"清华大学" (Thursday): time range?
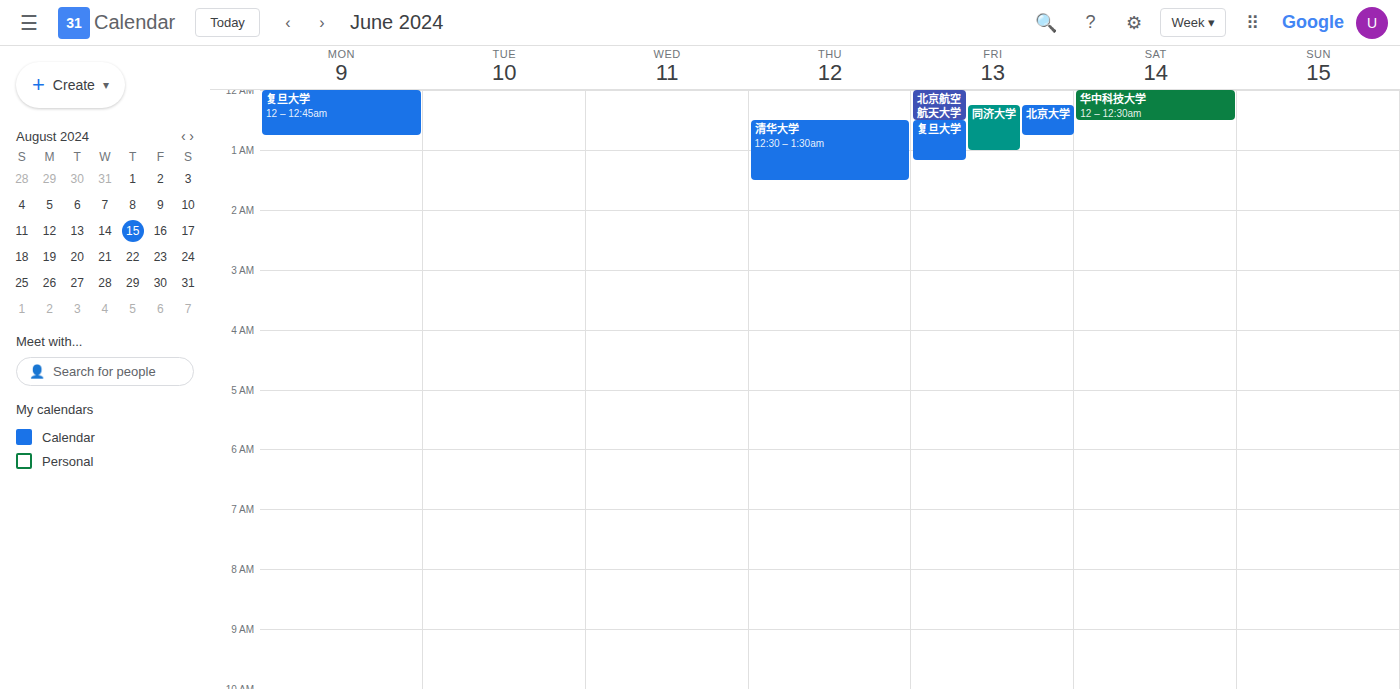
12:30 AM to 1:30 AM